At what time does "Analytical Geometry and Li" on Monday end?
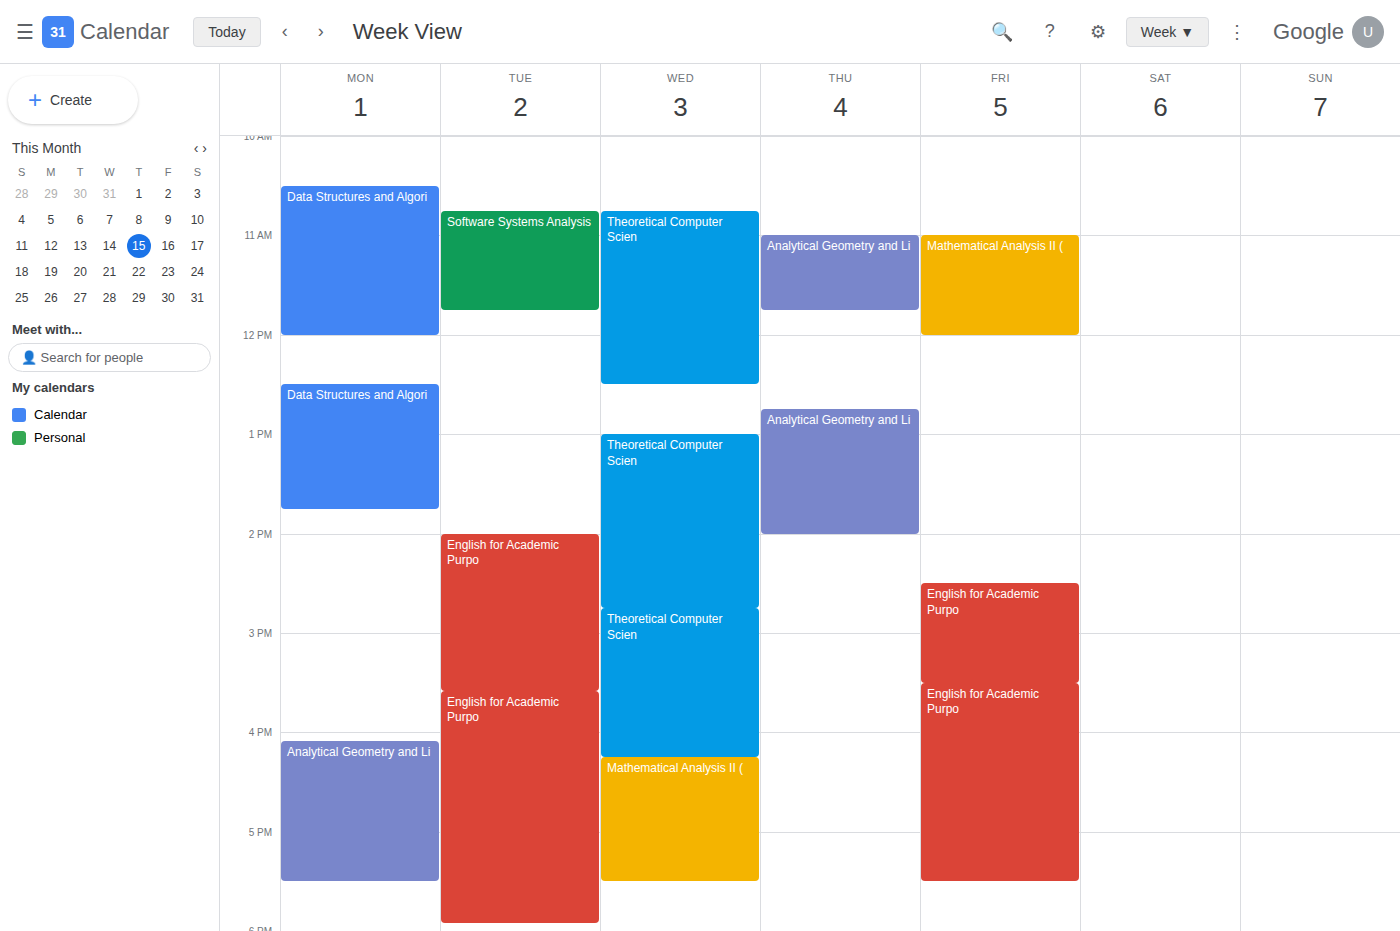
5:30 PM